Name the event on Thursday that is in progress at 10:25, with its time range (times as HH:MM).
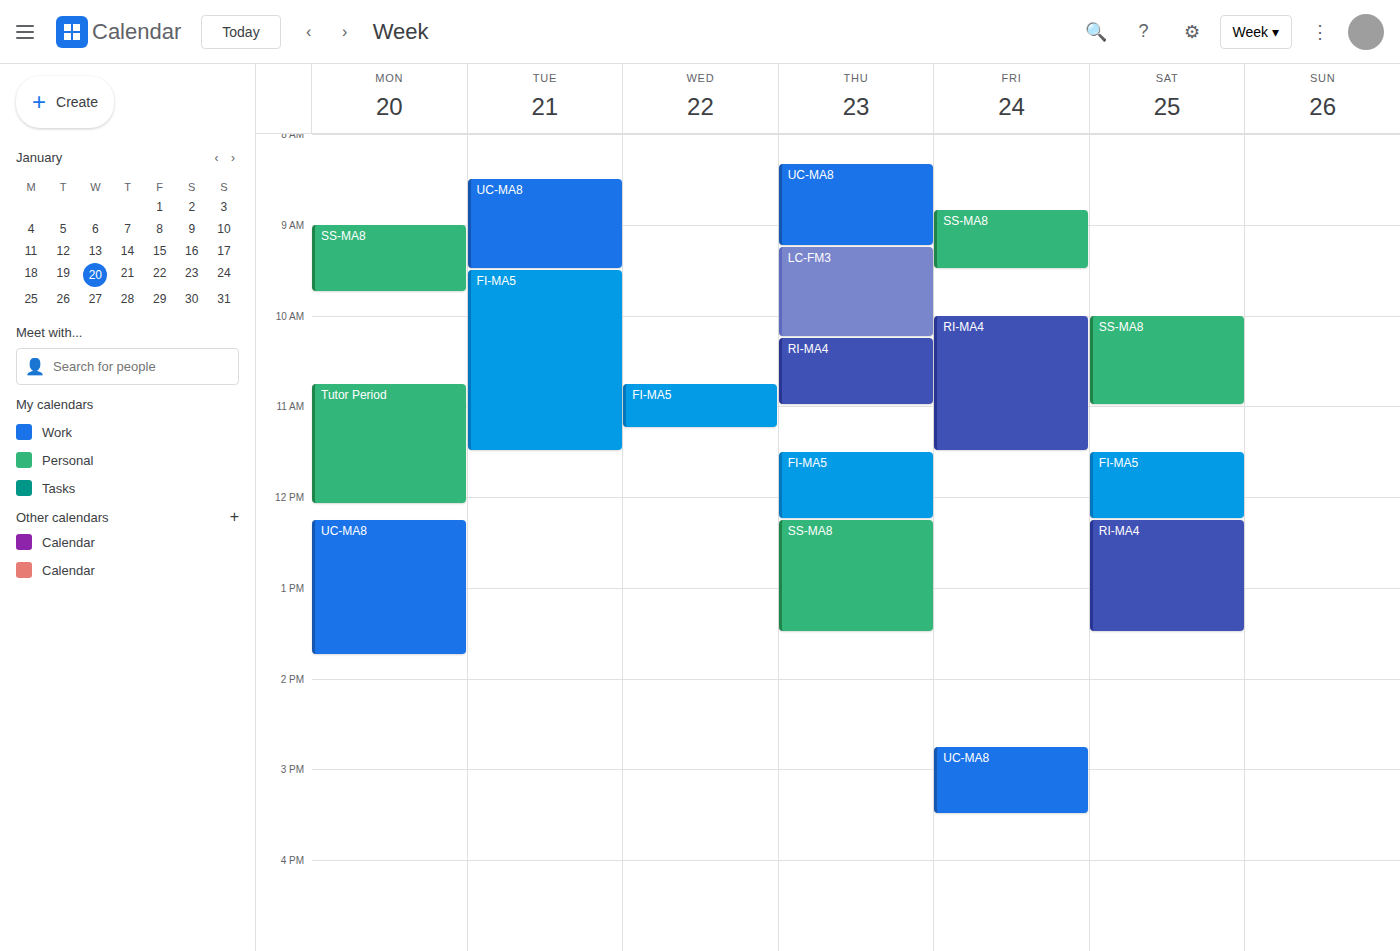
"RI-MA4", 10:15 to 11:00